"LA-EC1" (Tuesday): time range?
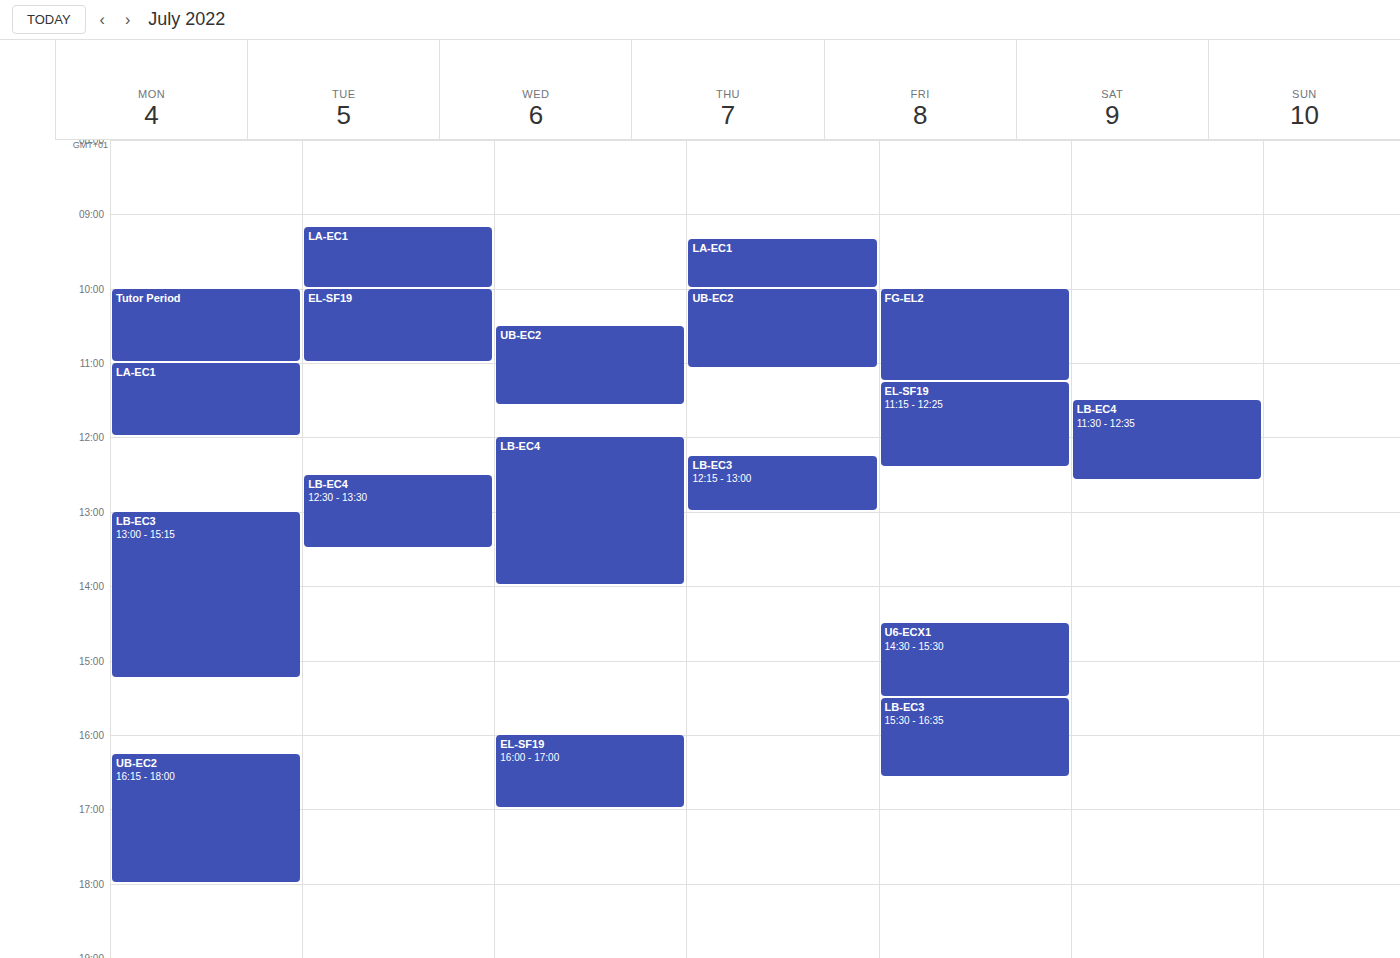
9:10 AM to 10:00 AM